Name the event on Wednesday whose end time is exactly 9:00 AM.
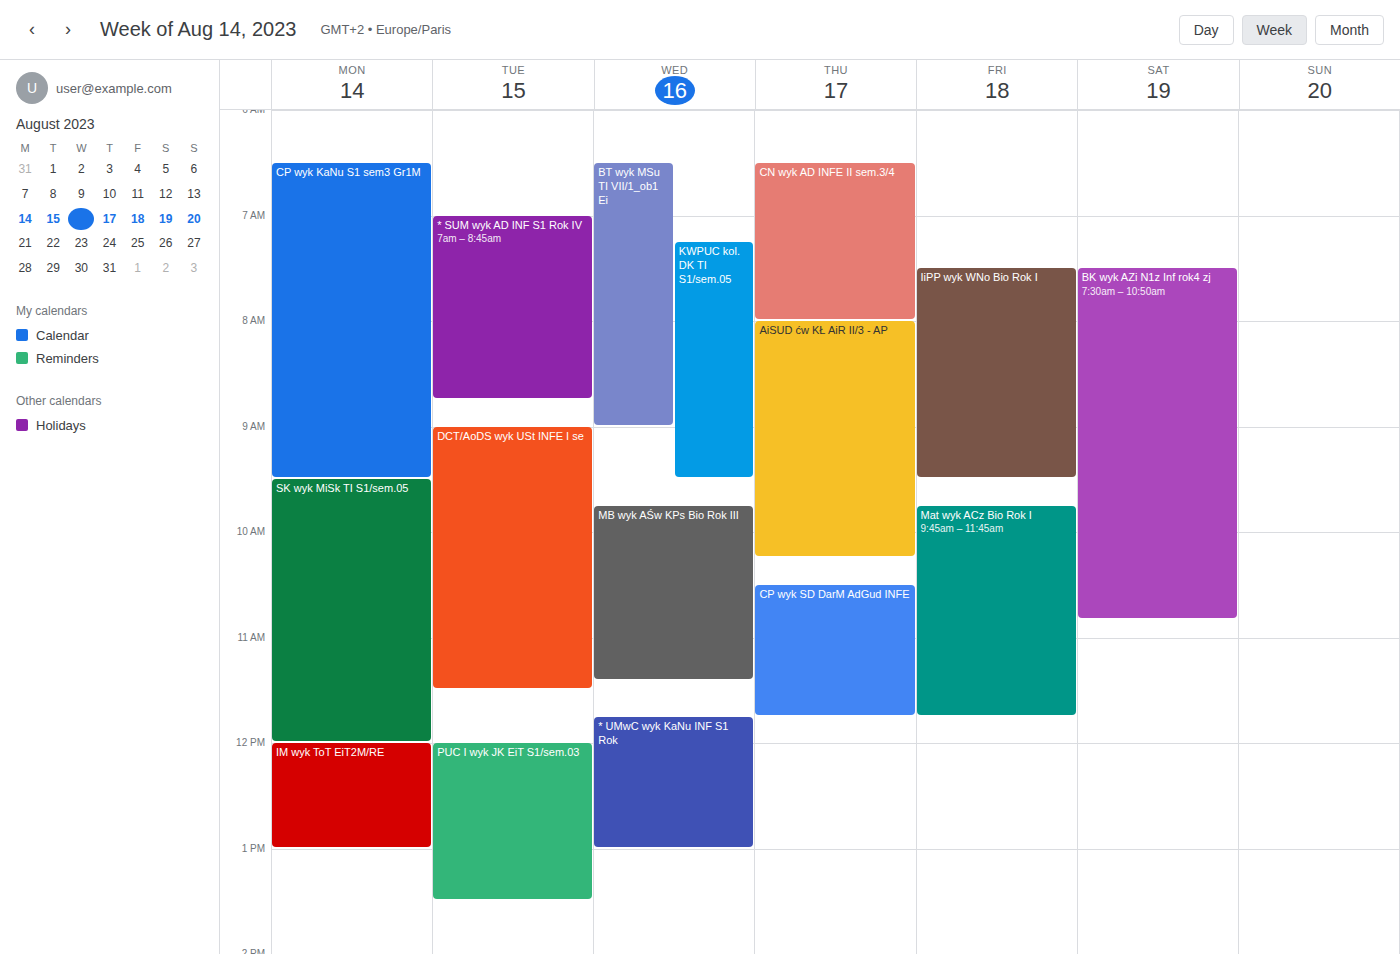
"BT wyk MSu TI VII/1_ob1 Ei"